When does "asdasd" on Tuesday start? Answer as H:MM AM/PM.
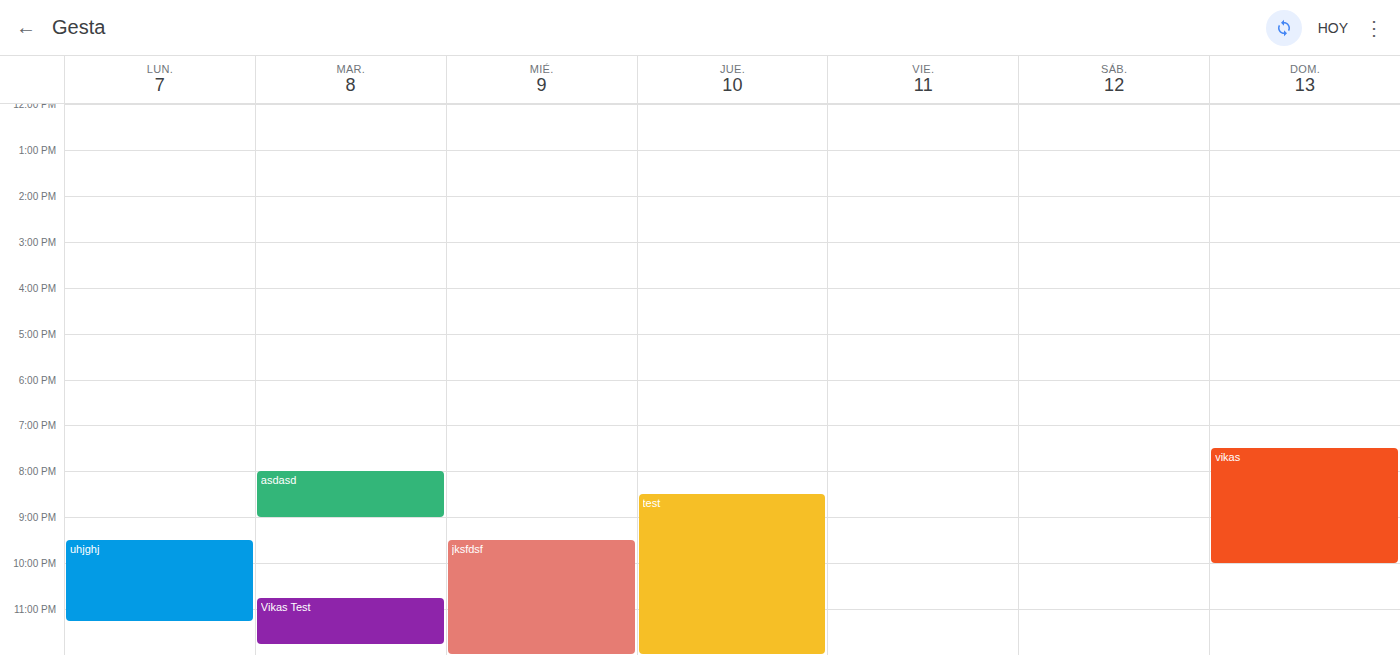
8:00 PM